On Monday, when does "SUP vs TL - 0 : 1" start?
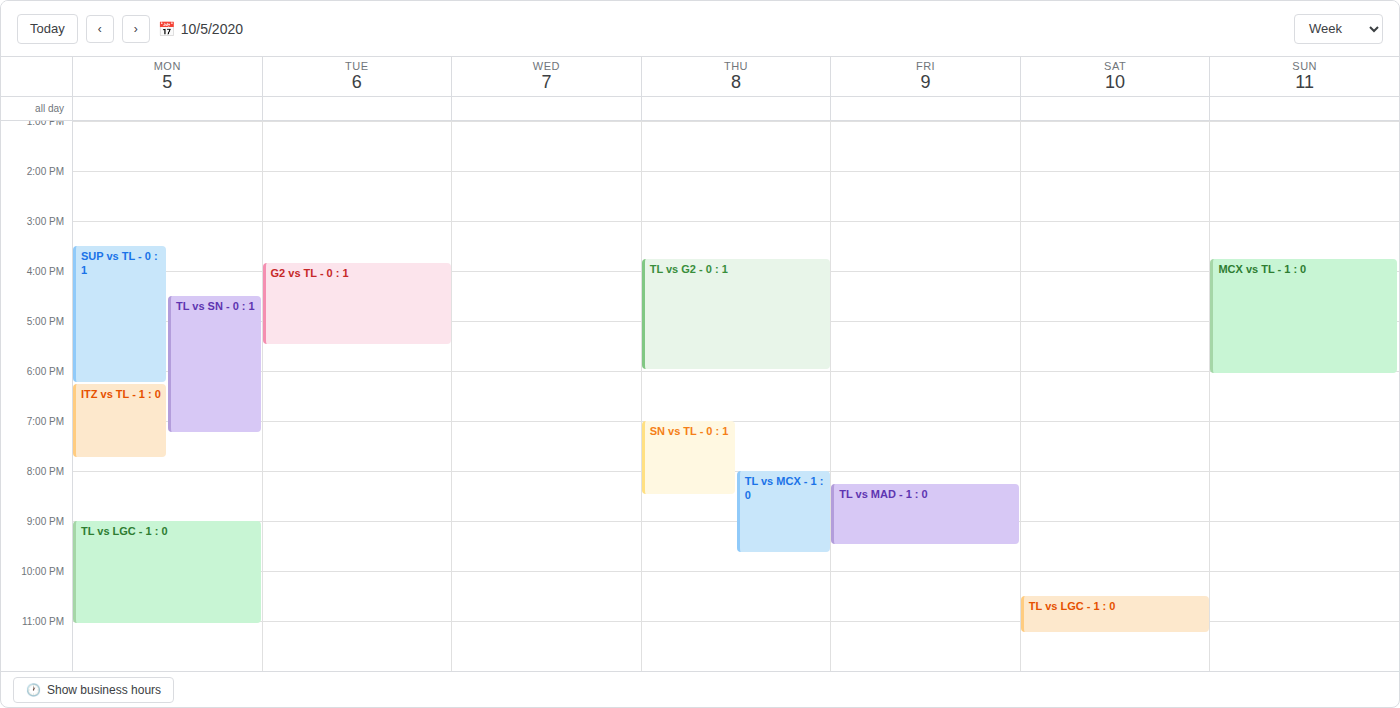
3:30 PM